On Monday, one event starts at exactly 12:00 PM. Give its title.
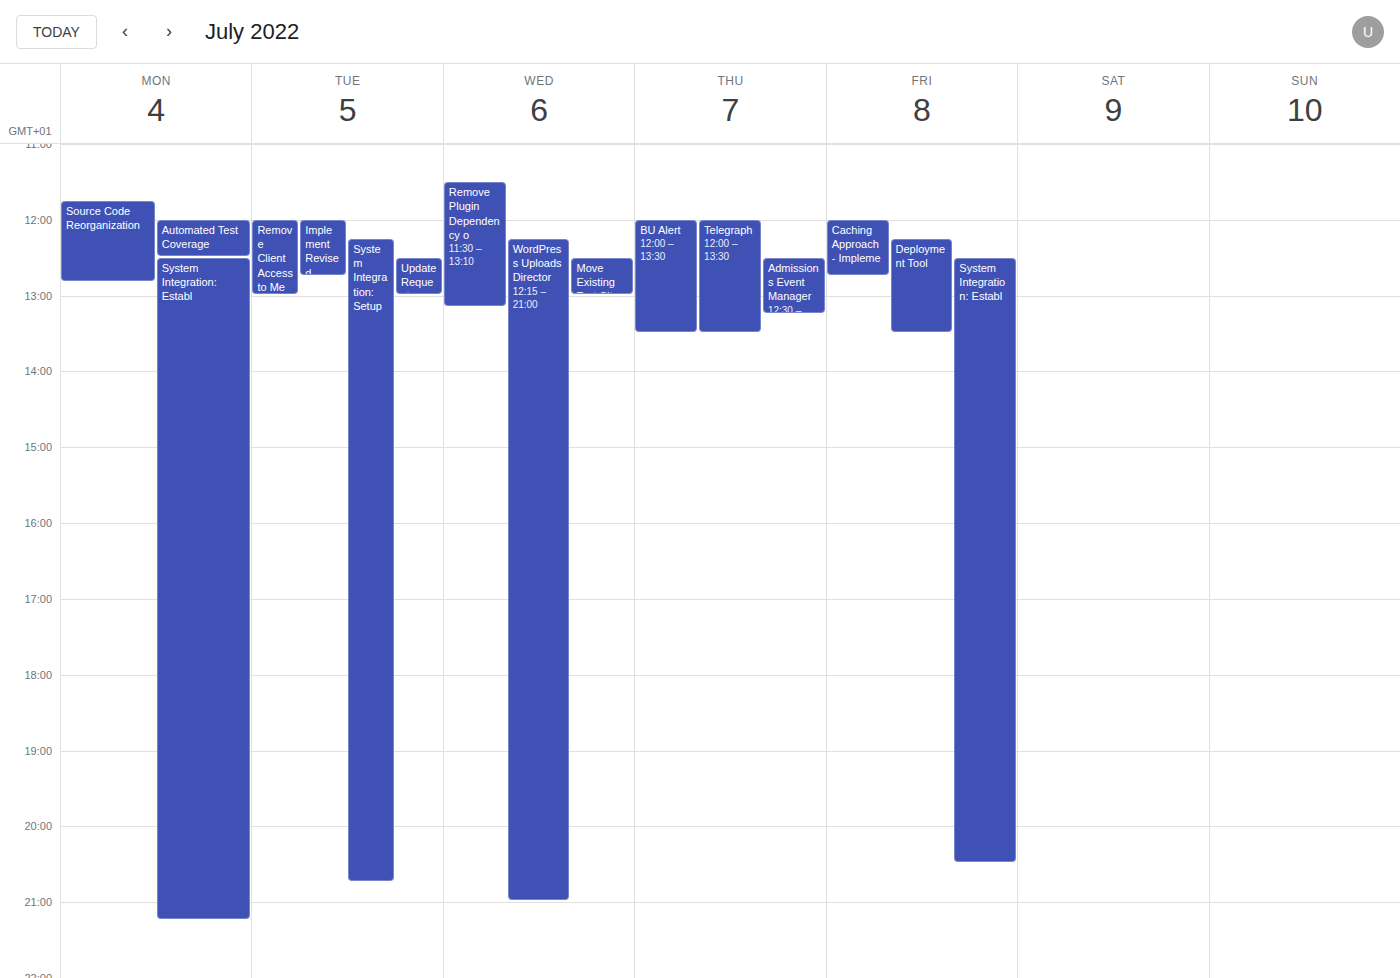
"Automated Test Coverage"